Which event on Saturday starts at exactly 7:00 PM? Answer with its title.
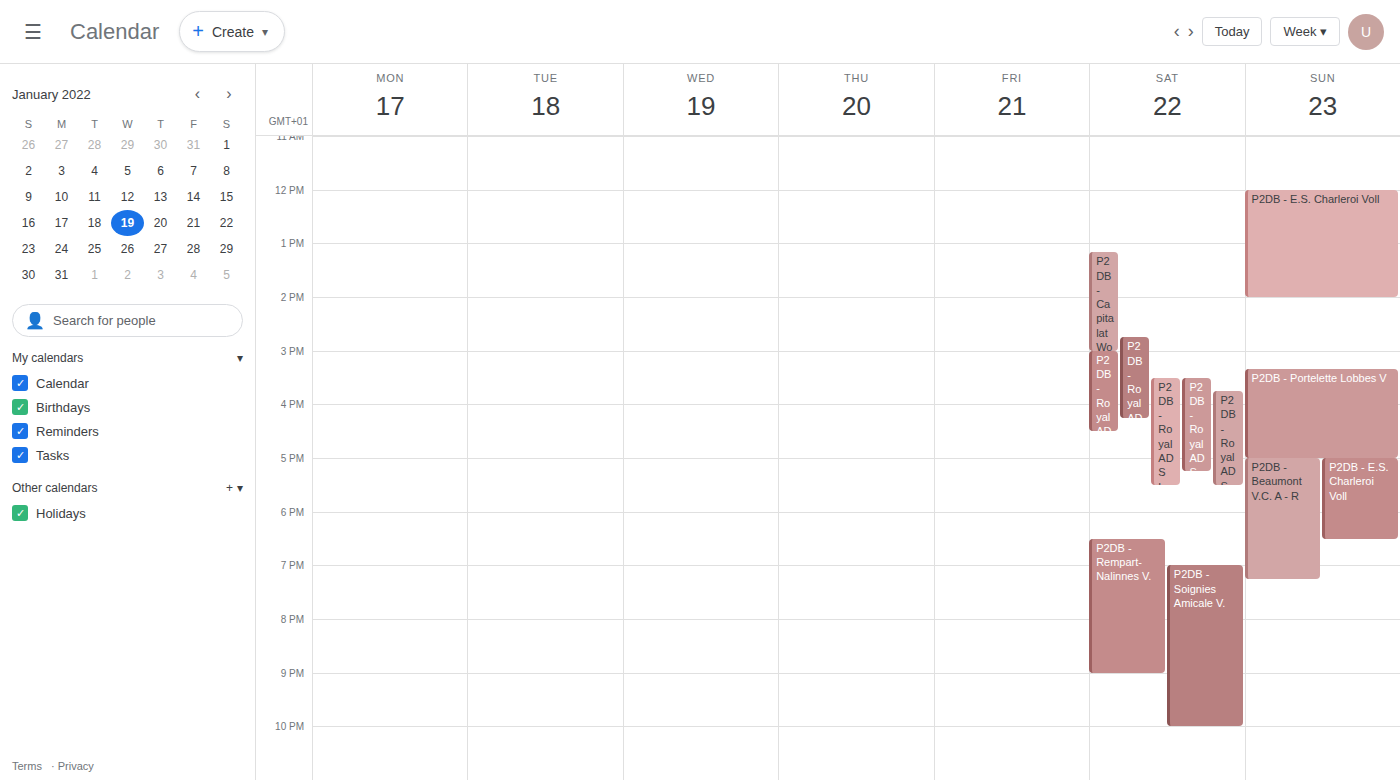
"P2DB - Soignies Amicale V."